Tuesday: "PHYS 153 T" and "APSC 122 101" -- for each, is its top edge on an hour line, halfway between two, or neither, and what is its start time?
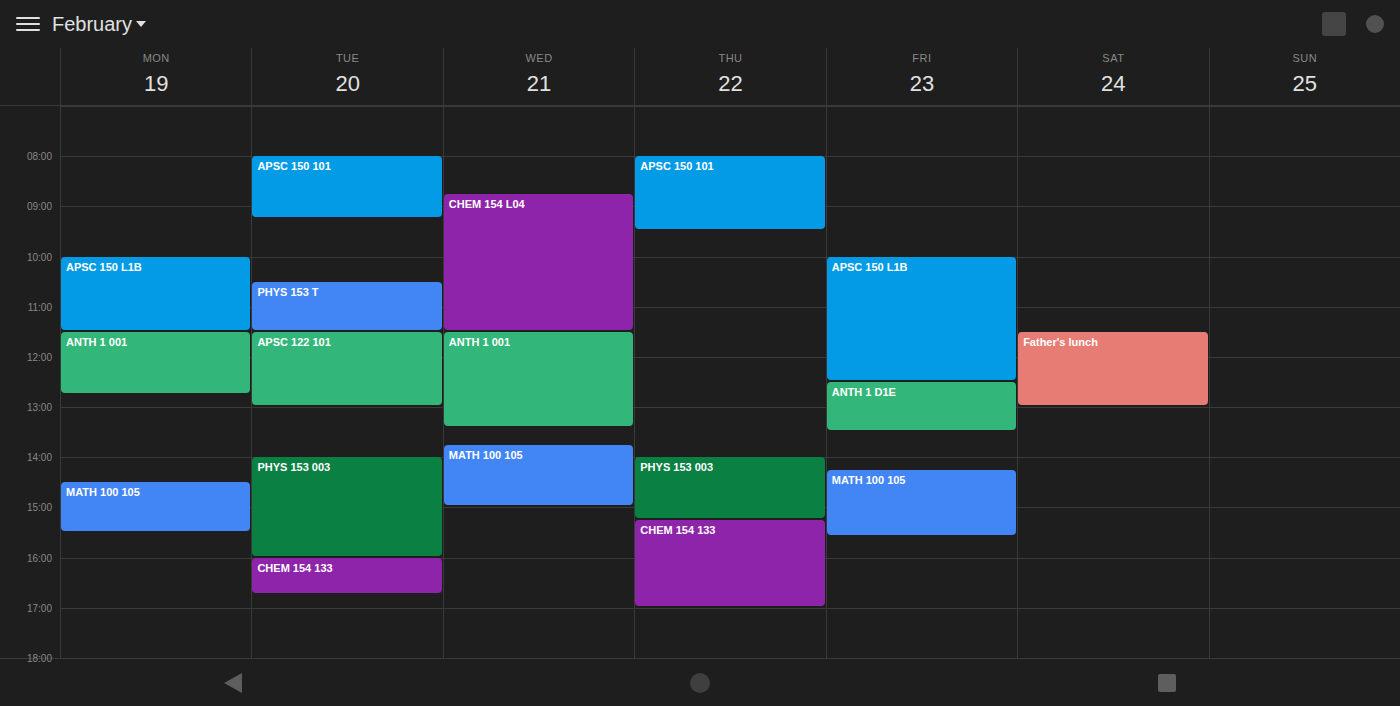
"PHYS 153 T": 10:30 AM, halfway between the 10 AM and 11 AM lines. "APSC 122 101": 11:30 AM, halfway between the 11 AM and 12 PM lines.